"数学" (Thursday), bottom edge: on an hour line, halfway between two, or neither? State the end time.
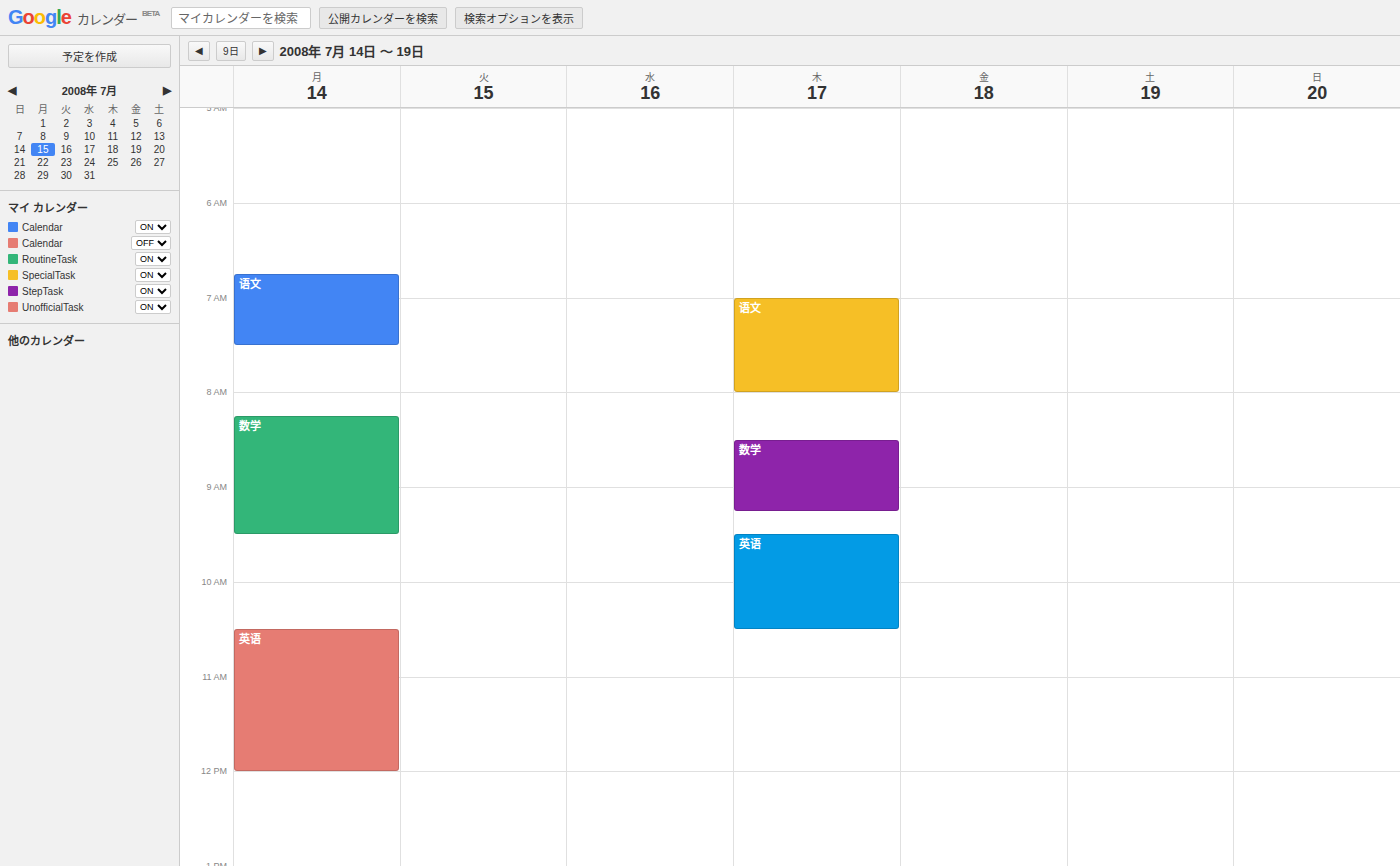
9:15 AM -- neither: a quarter of the way from the 9 AM line to the 10 AM line.